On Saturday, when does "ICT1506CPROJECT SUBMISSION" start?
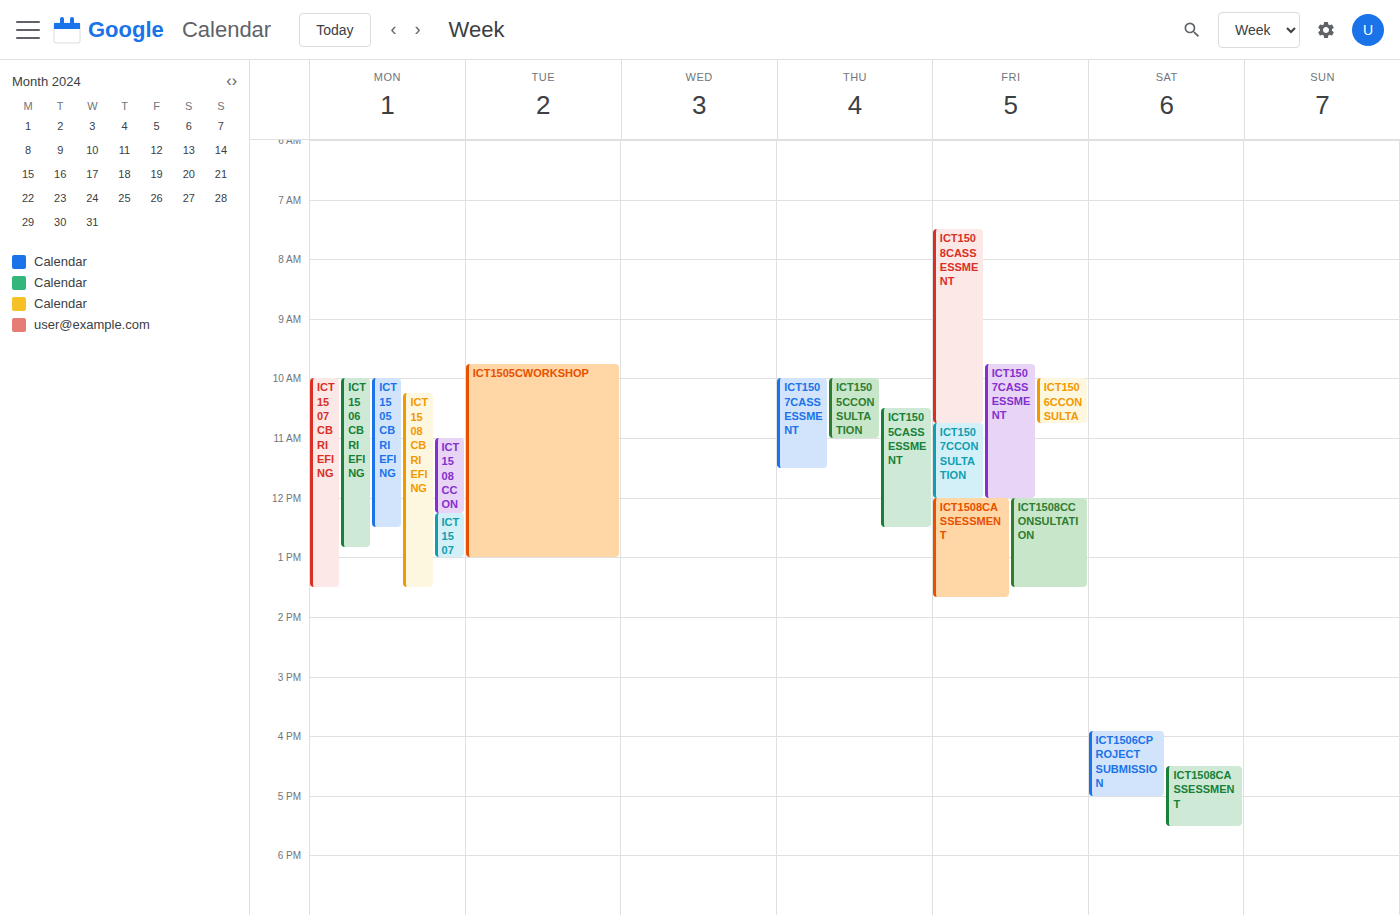
3:55 PM